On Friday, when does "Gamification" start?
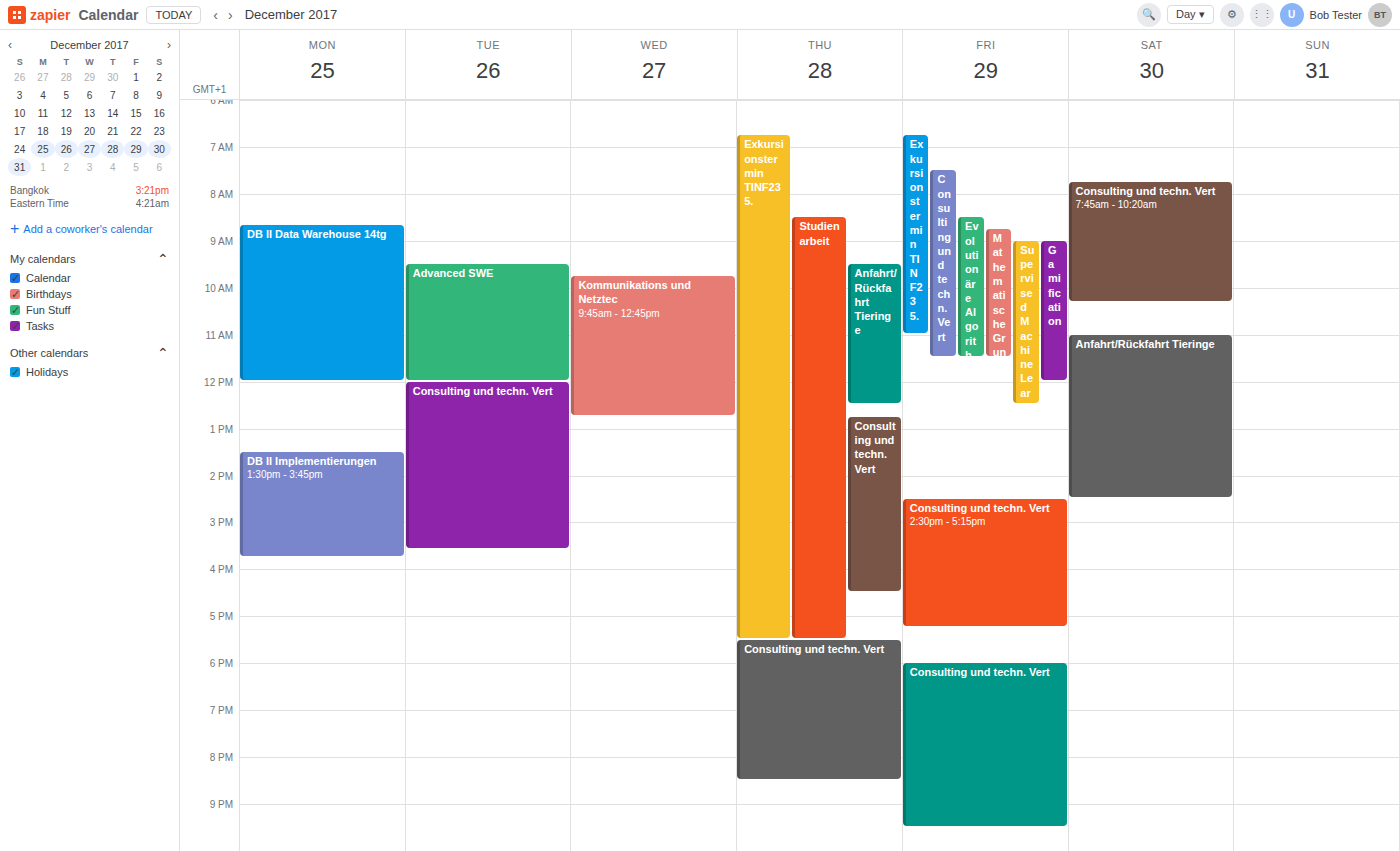
9:00 AM